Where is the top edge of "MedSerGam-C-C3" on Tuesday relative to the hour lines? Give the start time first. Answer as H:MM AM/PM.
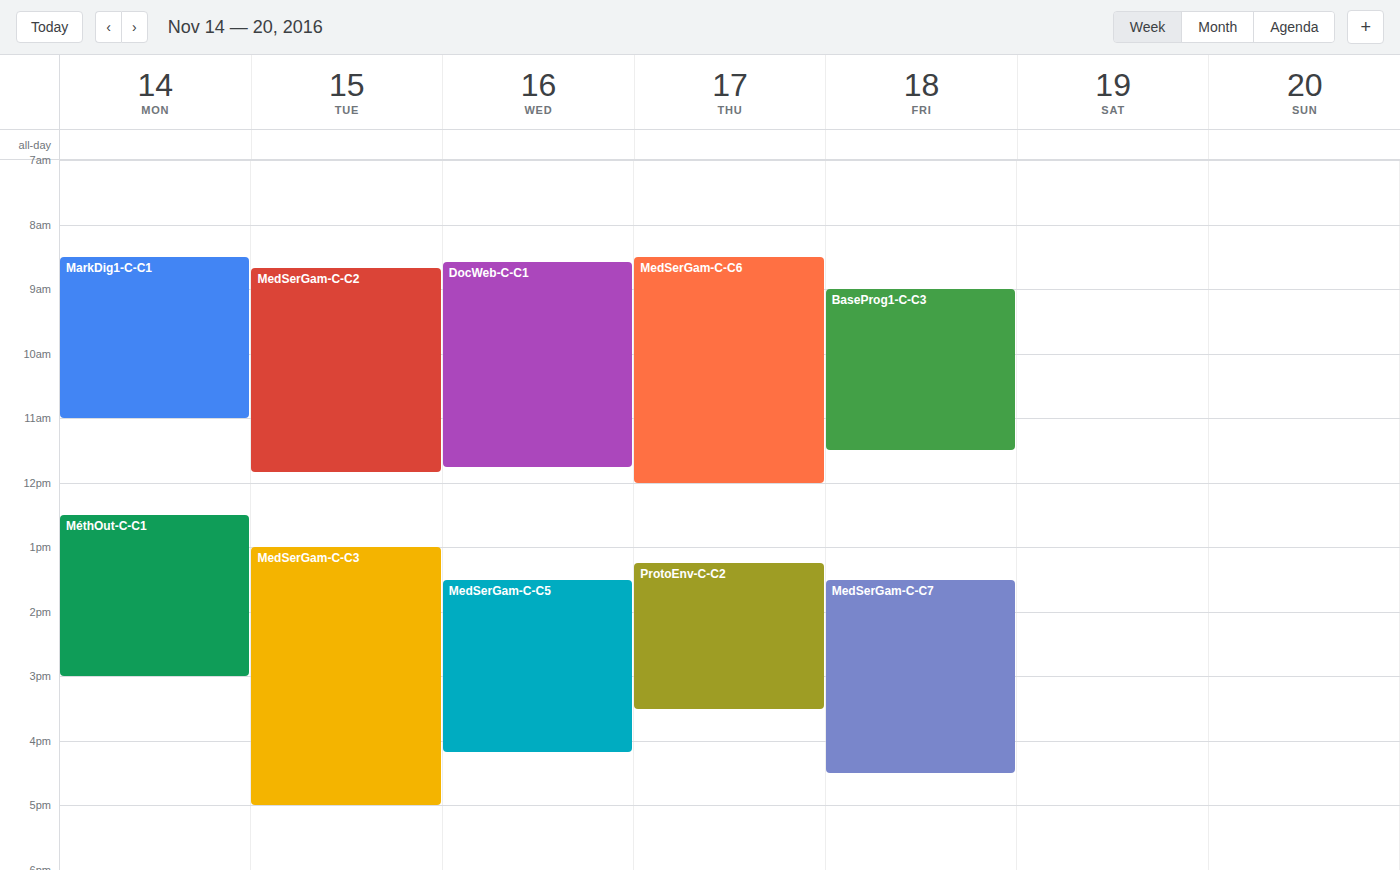
1:00 PM -- exactly on the 1 PM line.